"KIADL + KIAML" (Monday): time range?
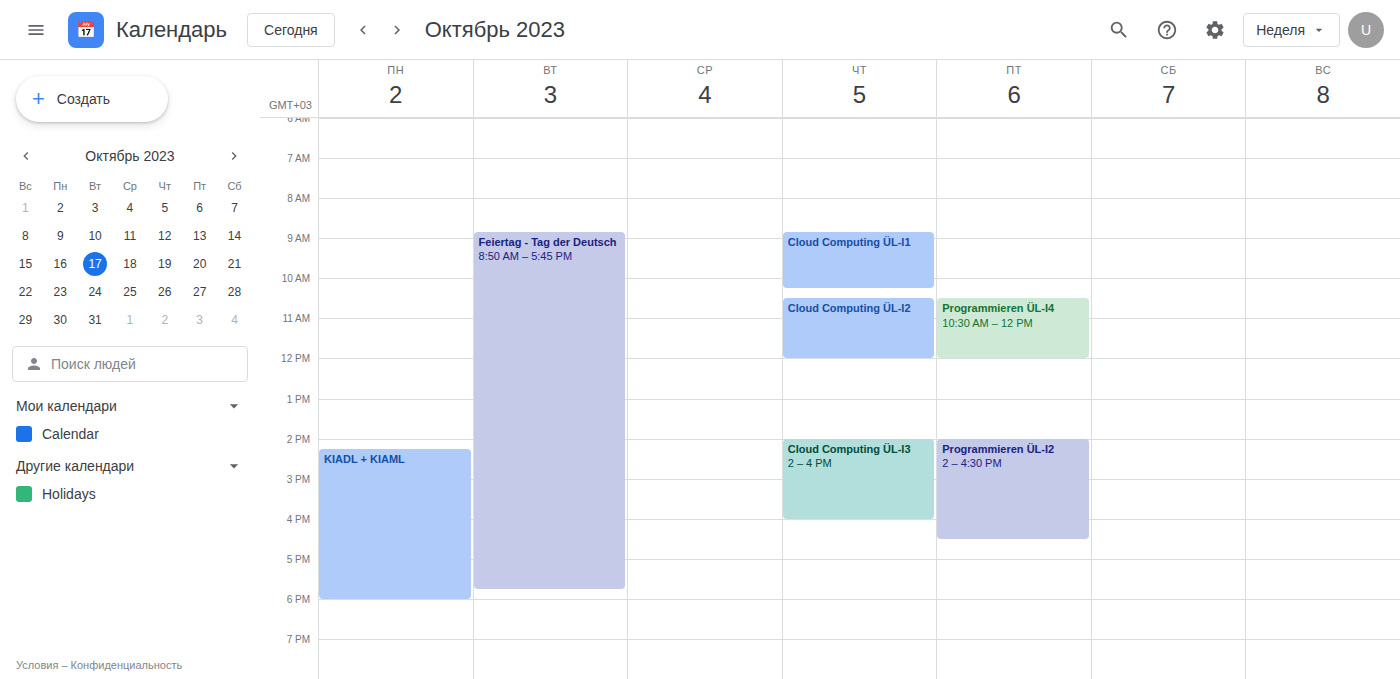
2:15 PM to 6:00 PM